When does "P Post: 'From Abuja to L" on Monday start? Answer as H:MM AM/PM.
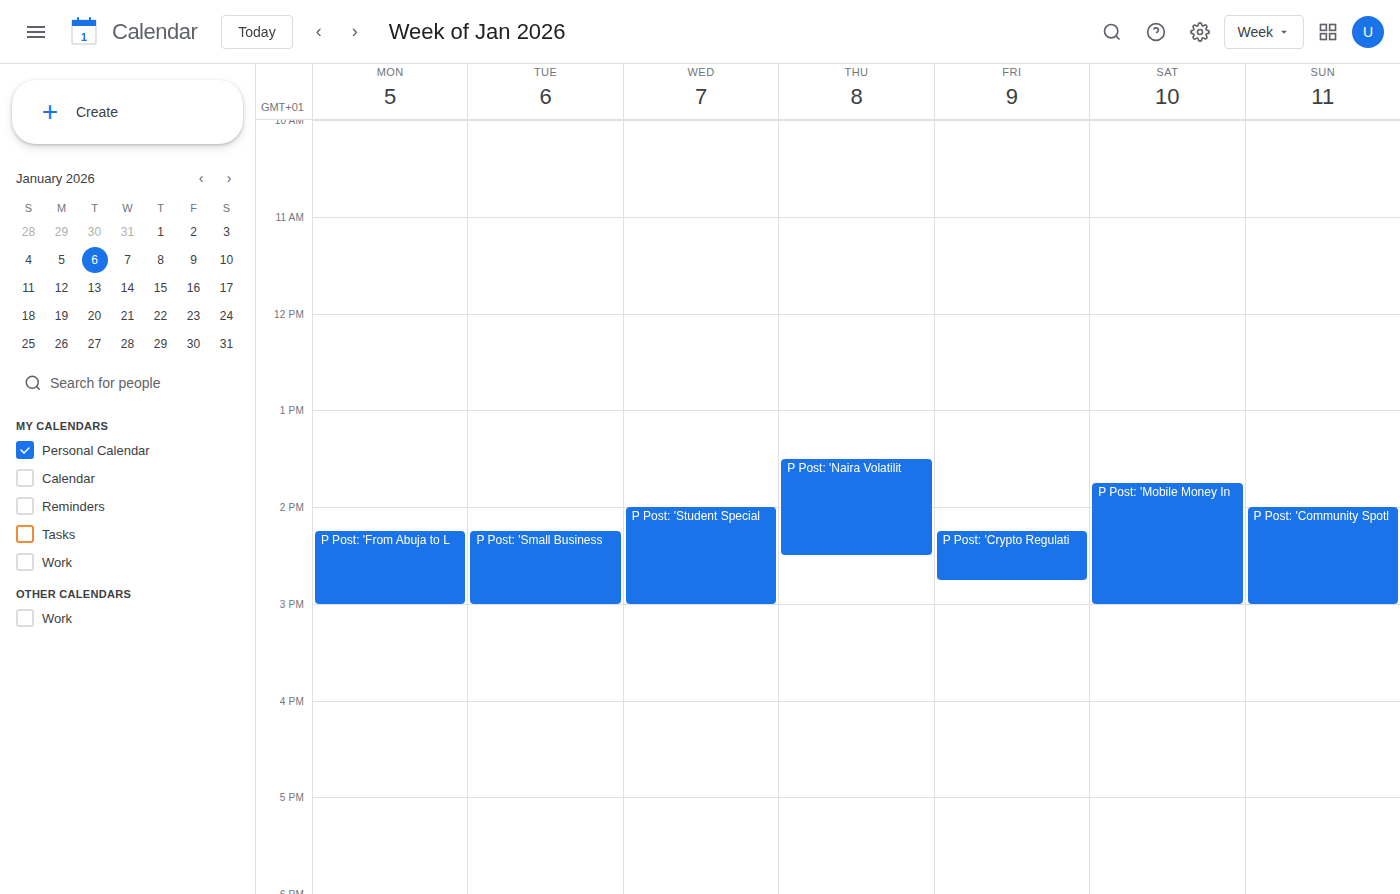
2:15 PM